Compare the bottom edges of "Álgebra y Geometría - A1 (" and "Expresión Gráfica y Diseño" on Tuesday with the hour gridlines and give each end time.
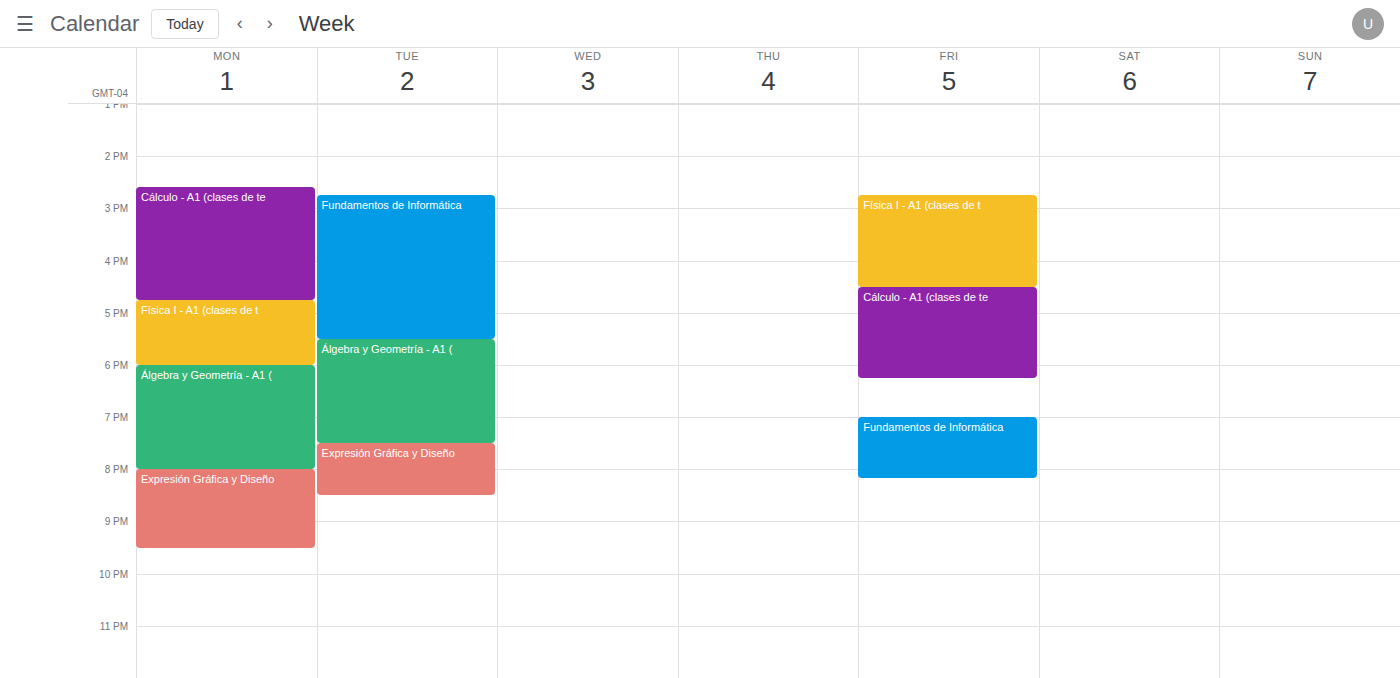
"Álgebra y Geometría - A1 (": 7:30 PM, halfway between the 7 PM and 8 PM lines. "Expresión Gráfica y Diseño": 8:30 PM, halfway between the 8 PM and 9 PM lines.